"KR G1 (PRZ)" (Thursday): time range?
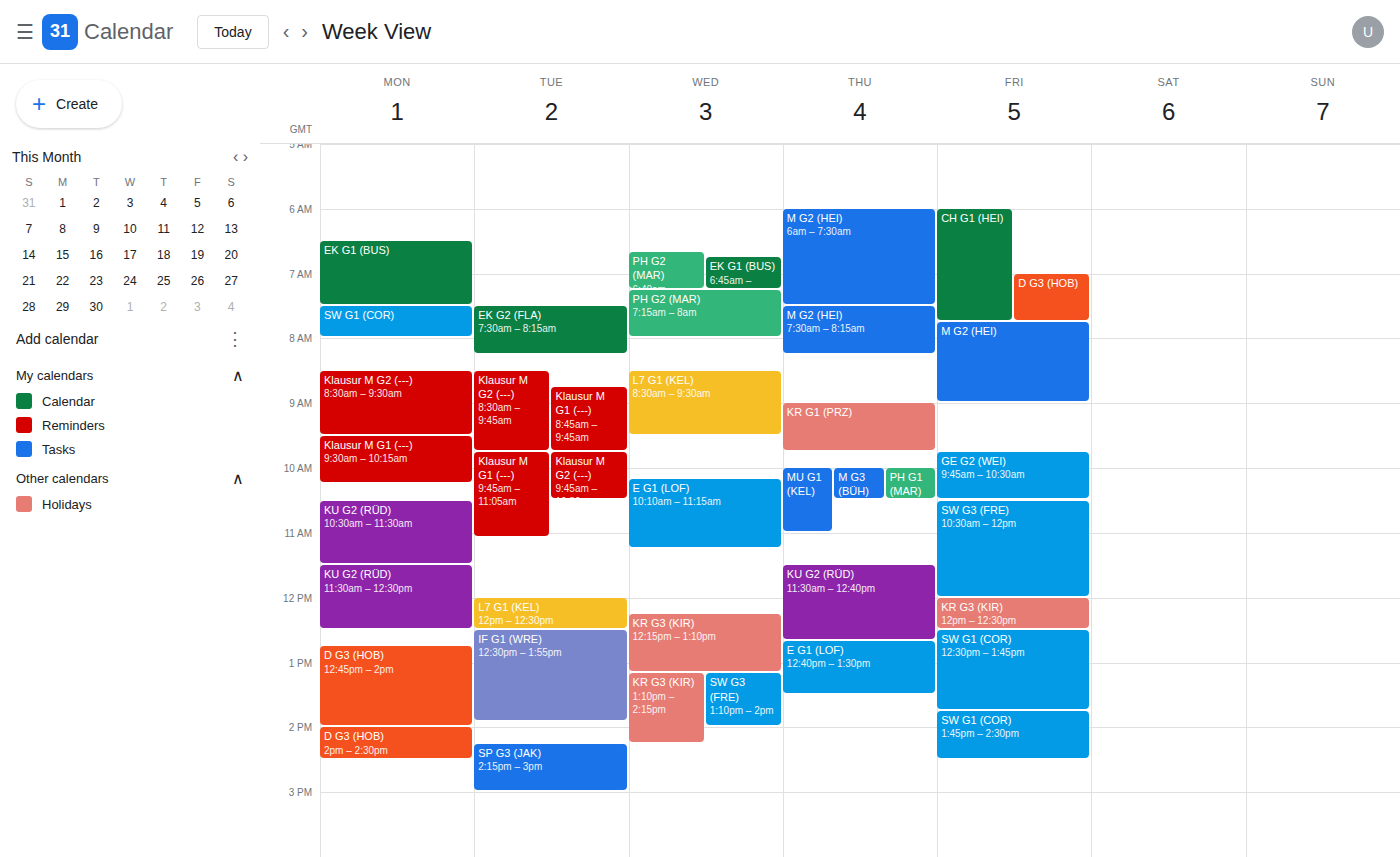
9:00 AM to 9:45 AM